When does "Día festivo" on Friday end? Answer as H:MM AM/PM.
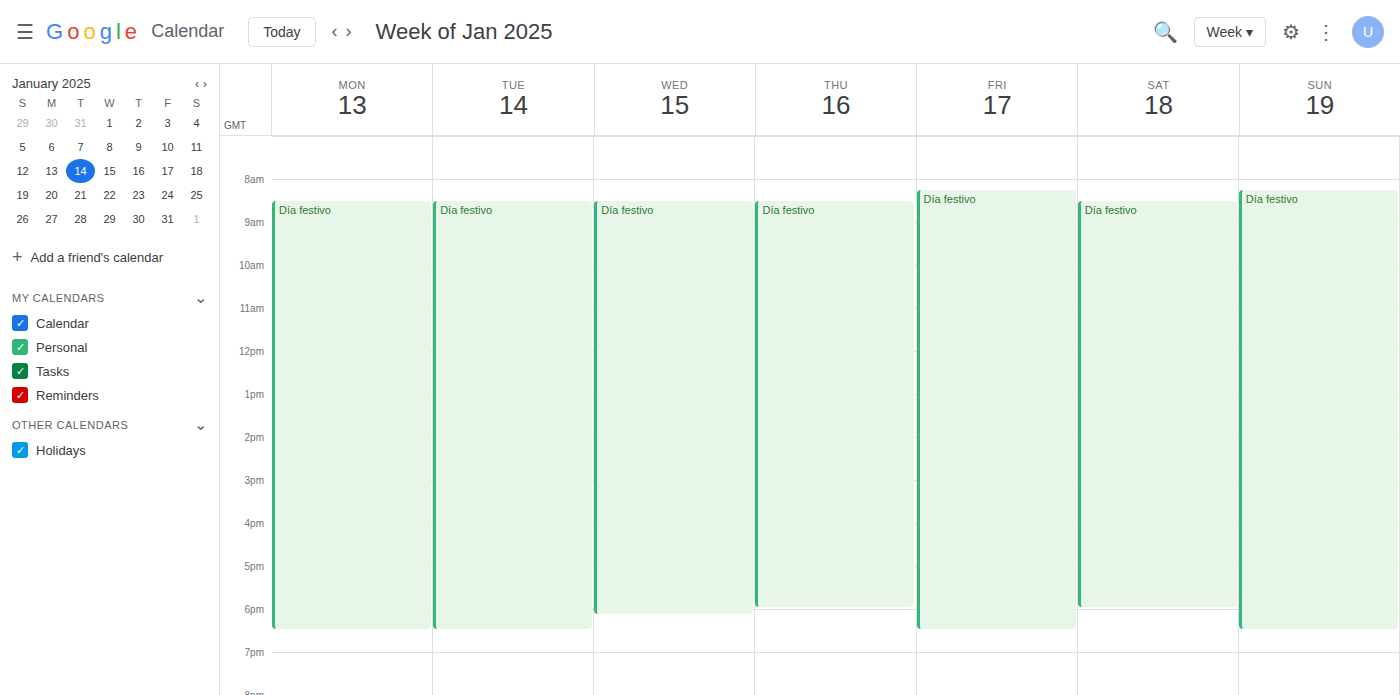
6:30 PM